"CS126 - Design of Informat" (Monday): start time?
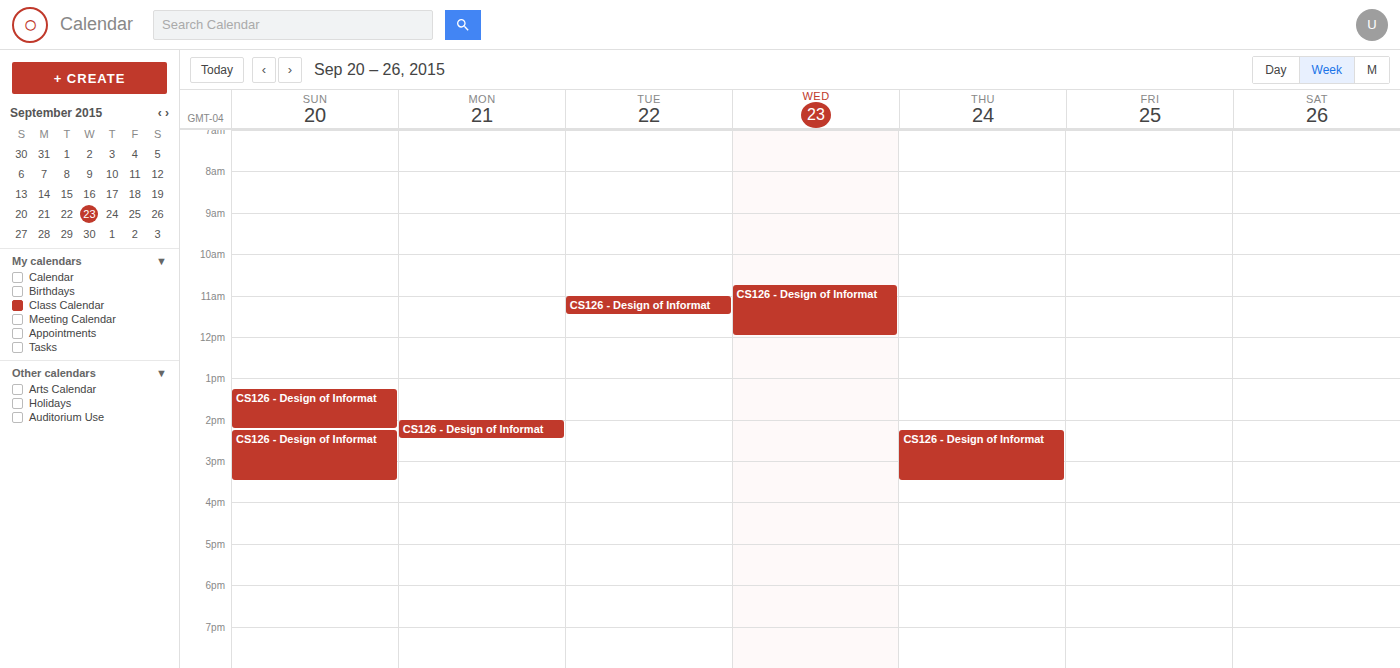
2:00 PM